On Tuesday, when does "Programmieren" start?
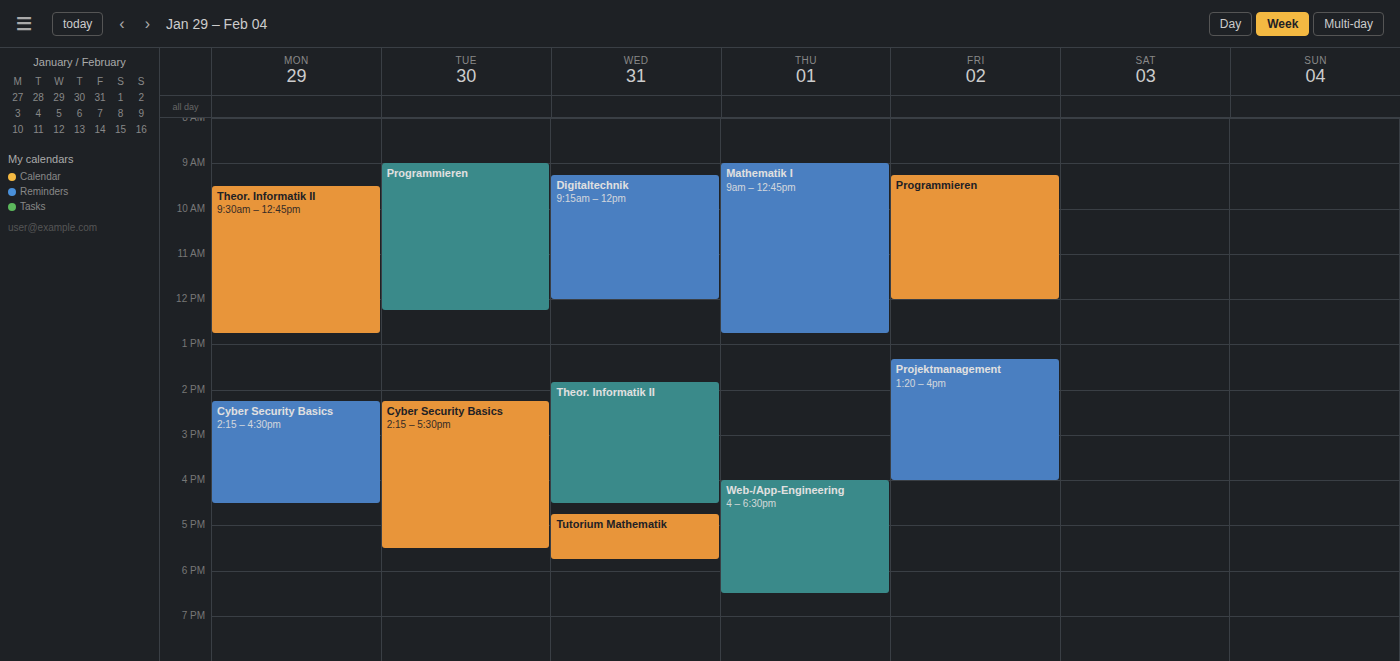
9:00 AM